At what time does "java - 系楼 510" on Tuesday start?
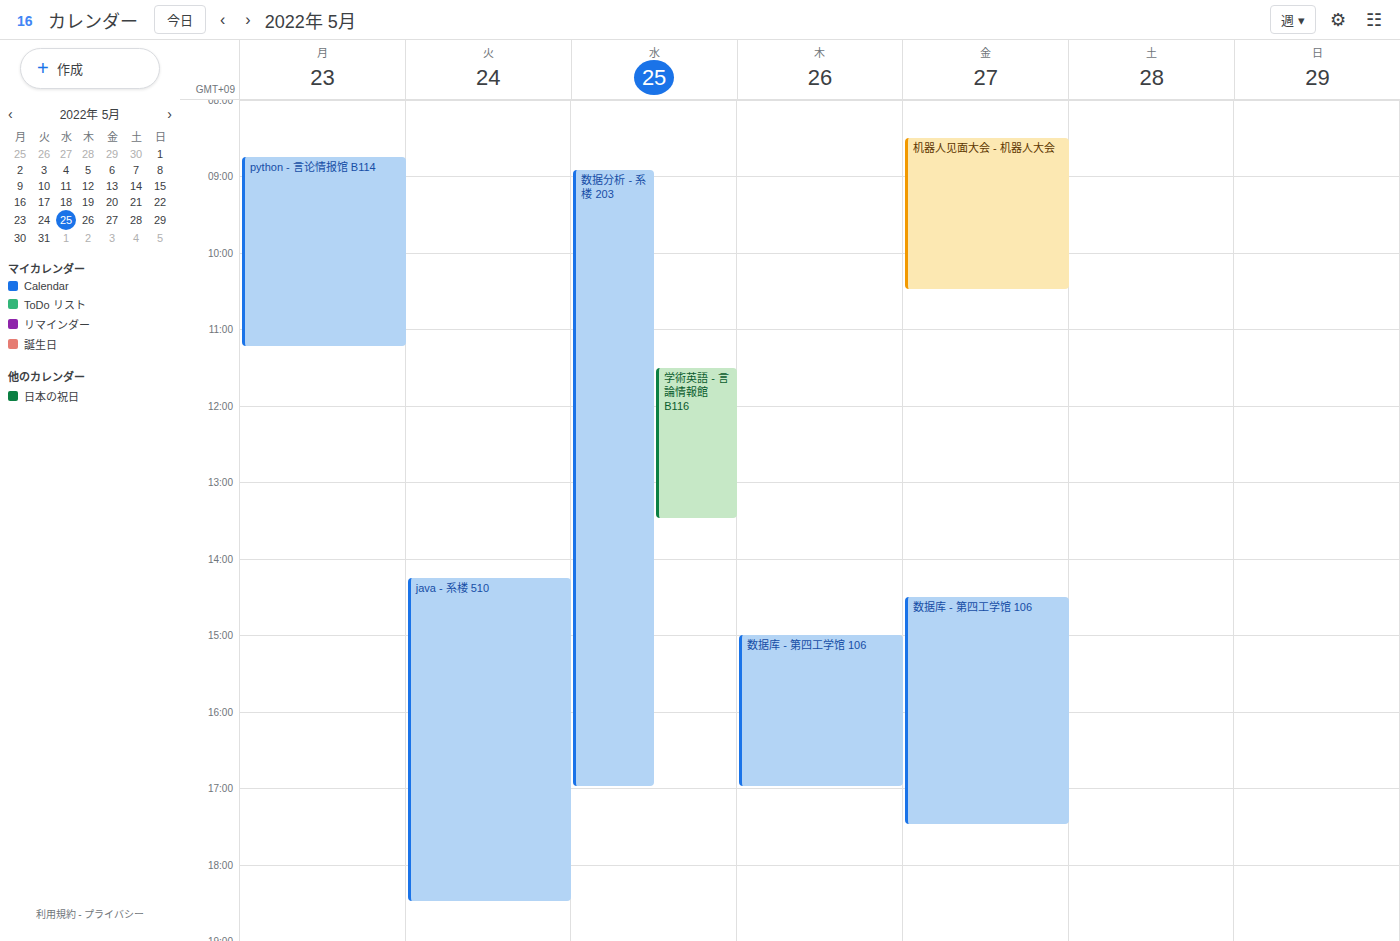
2:15 PM